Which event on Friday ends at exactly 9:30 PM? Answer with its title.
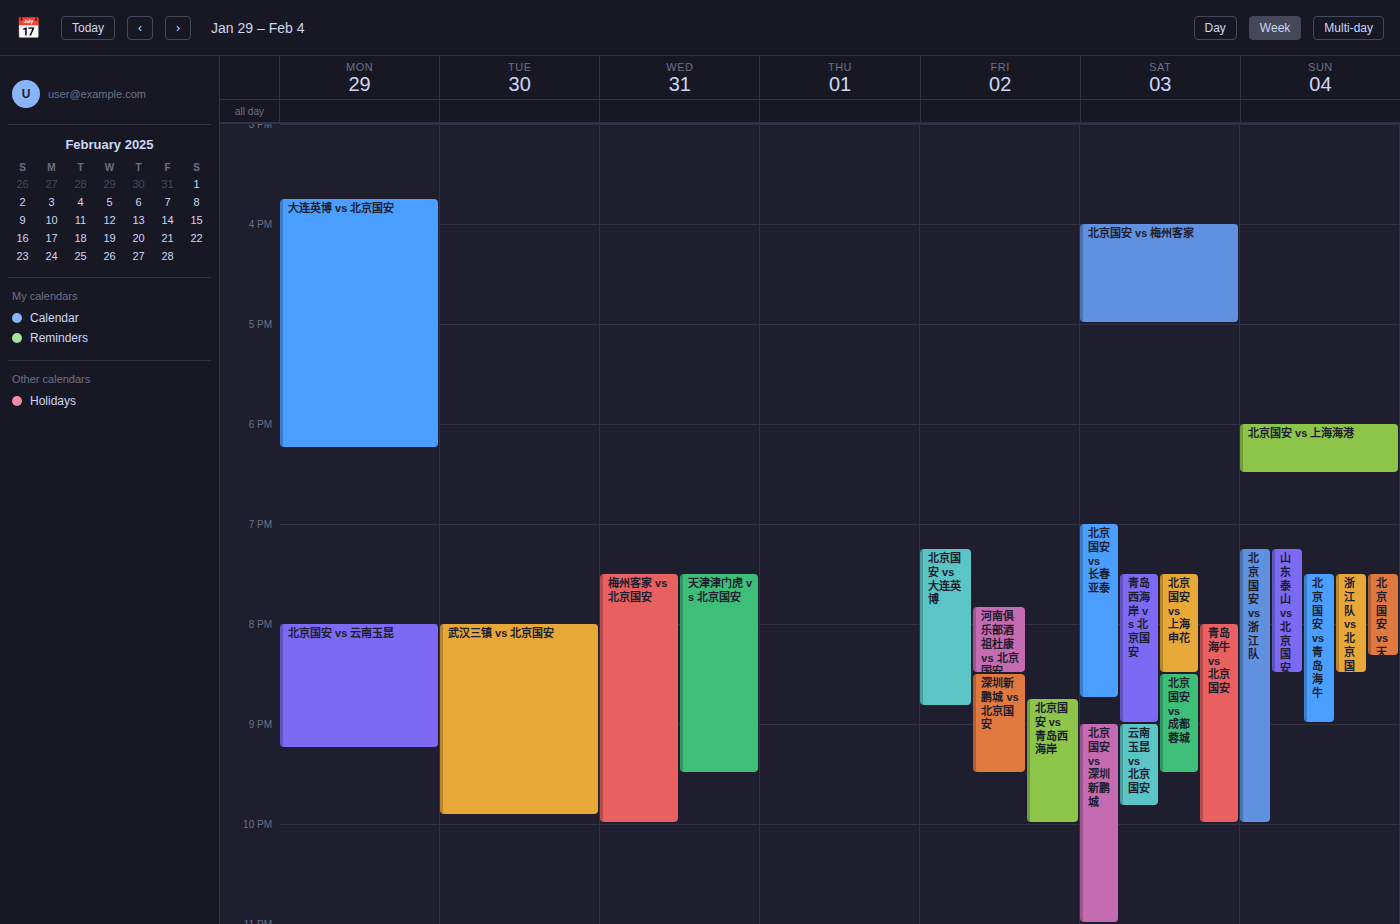
"深圳新鹏城 vs 北京国安"